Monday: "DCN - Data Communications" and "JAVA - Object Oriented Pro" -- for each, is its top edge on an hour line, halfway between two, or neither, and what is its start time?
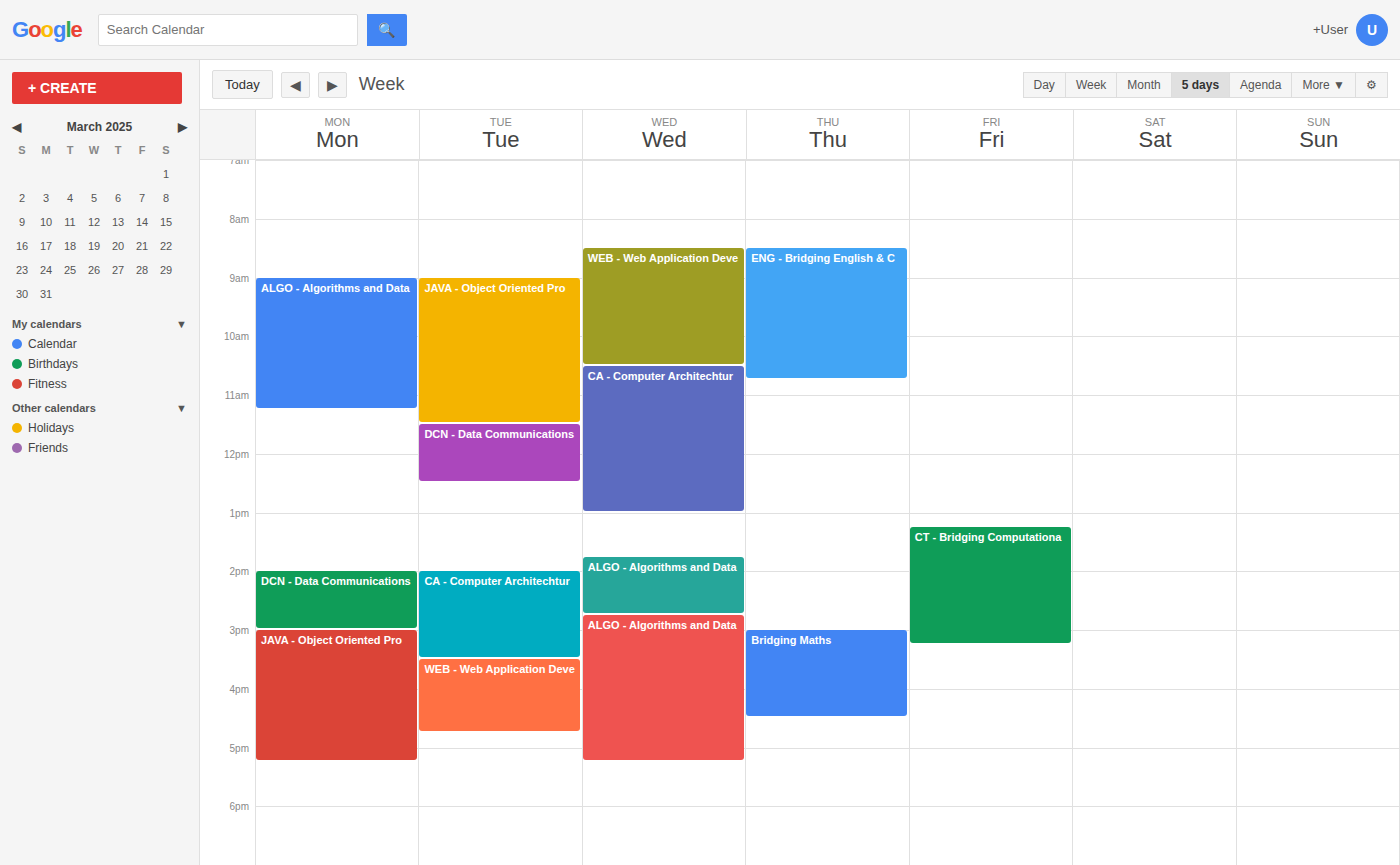
"DCN - Data Communications": 2:00 PM, exactly on the 2 PM line. "JAVA - Object Oriented Pro": 3:00 PM, exactly on the 3 PM line.